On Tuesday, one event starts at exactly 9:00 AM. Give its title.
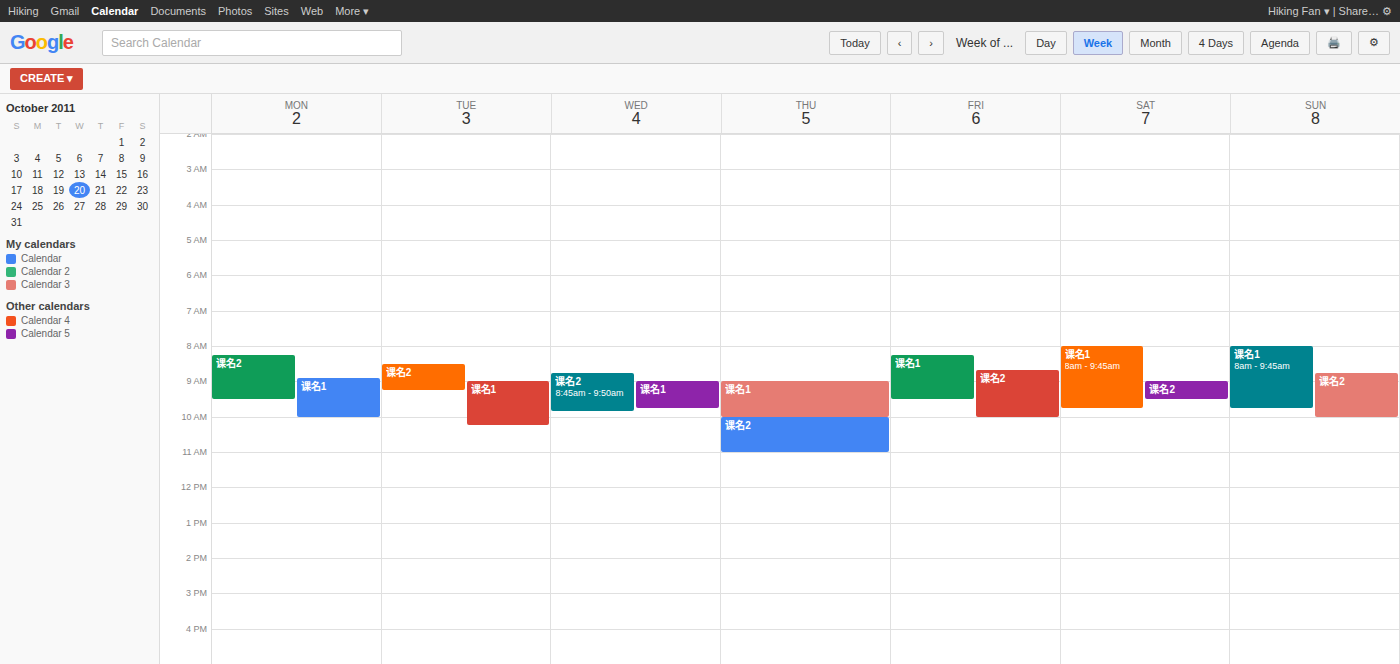
"课名1"